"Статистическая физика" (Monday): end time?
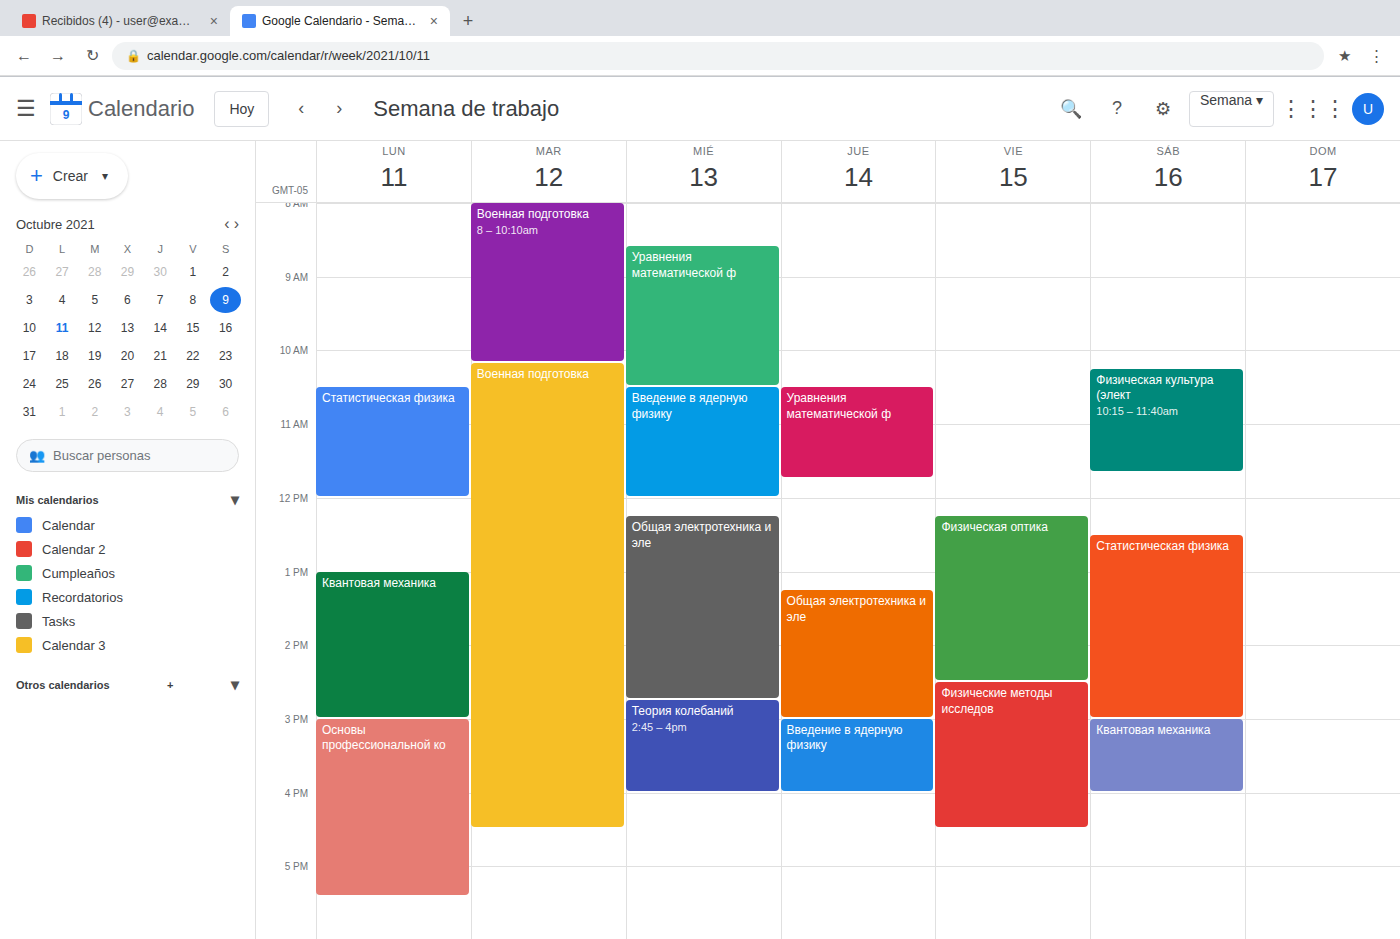
12:00 PM